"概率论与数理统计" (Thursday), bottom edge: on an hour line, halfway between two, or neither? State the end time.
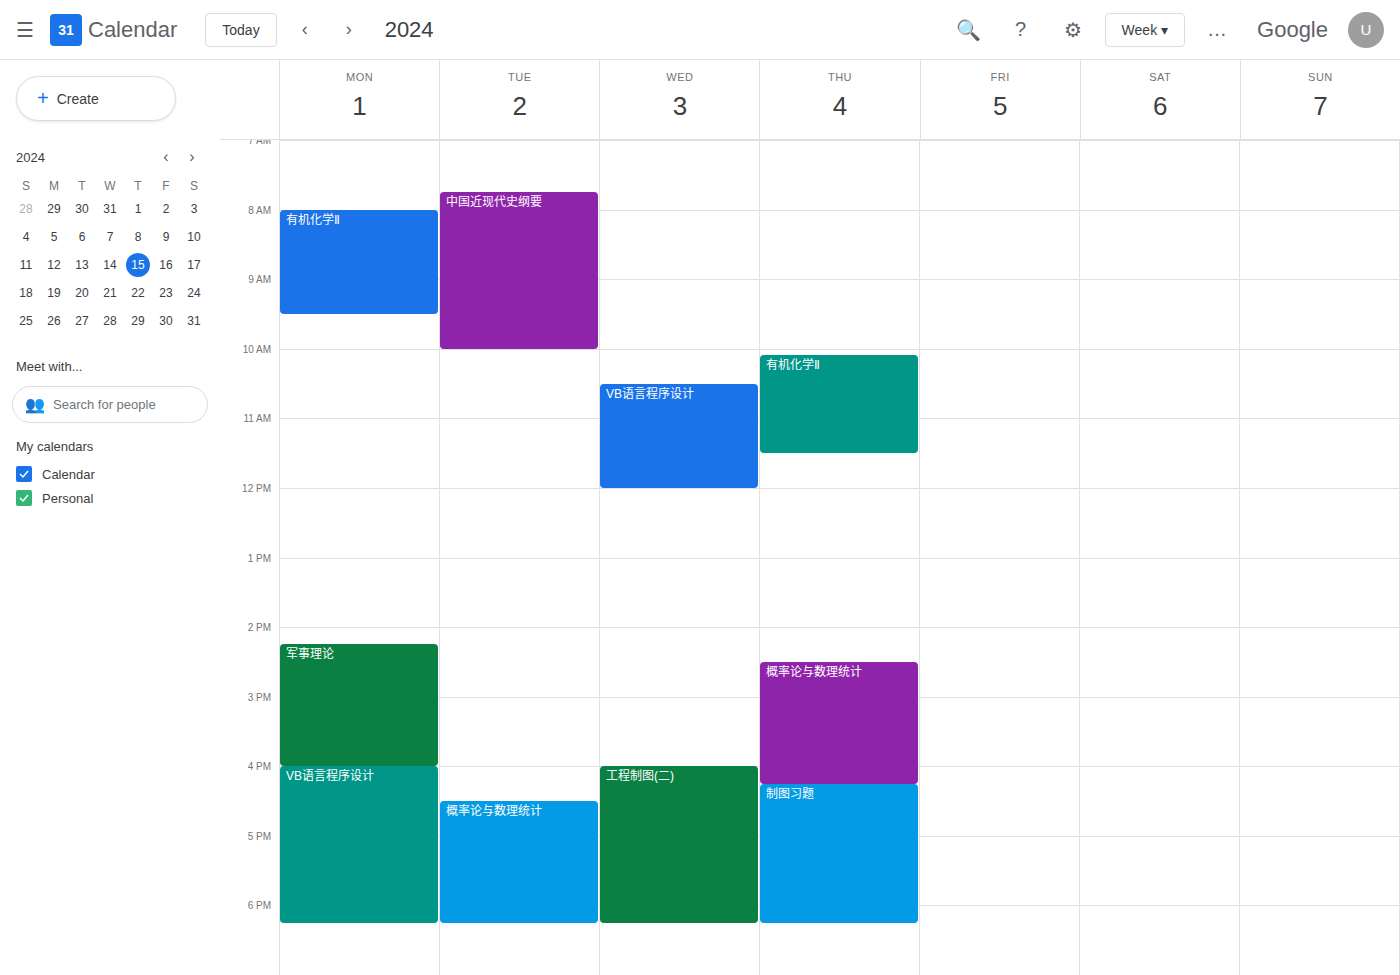
16:15 -- neither: a quarter of the way from the 16:00 line to the 17:00 line.